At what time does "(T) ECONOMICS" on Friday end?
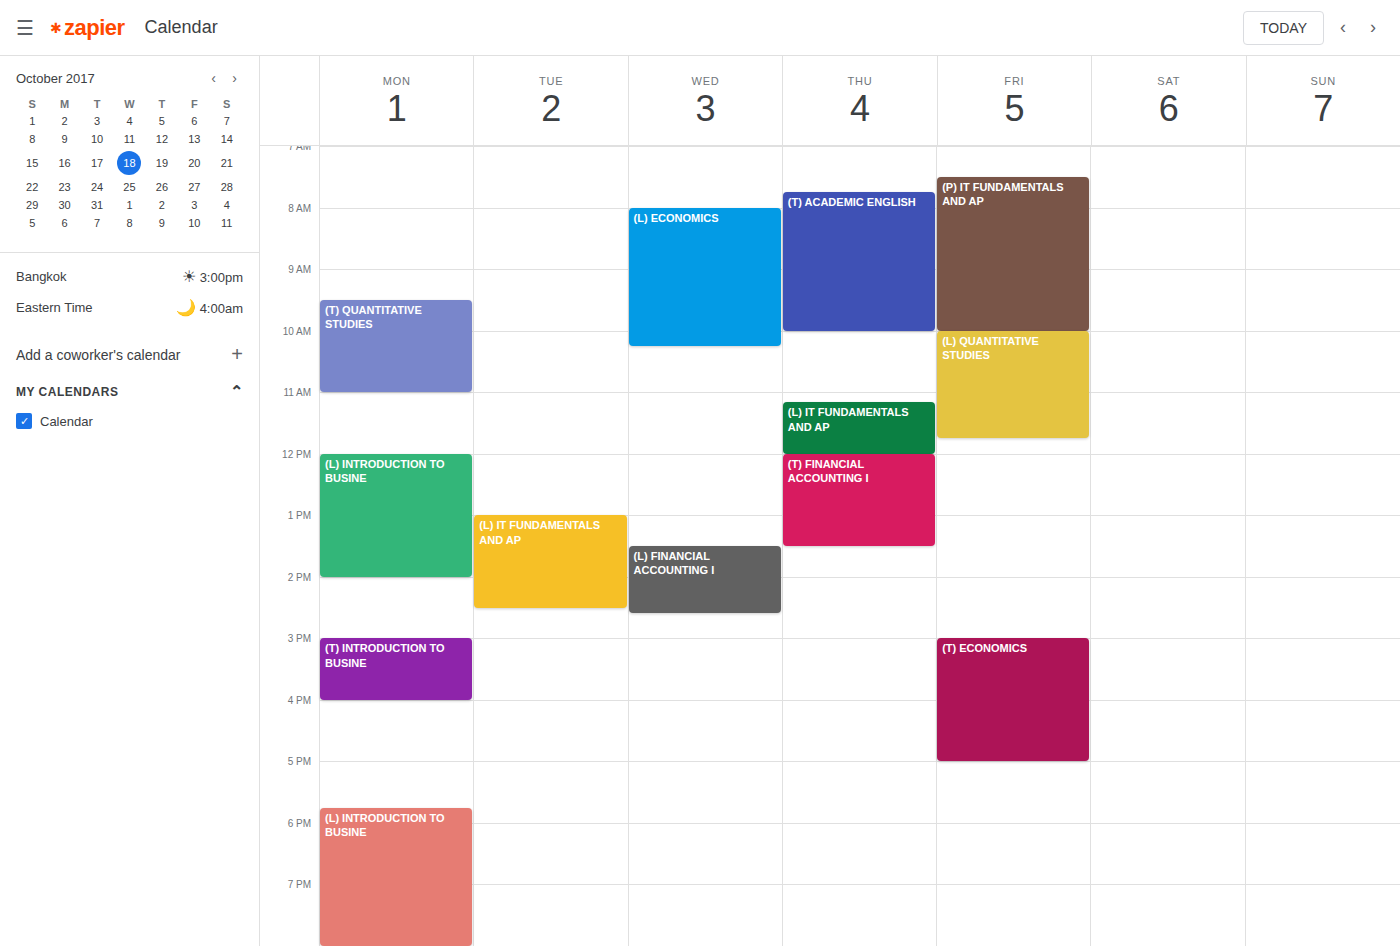
5:00 PM